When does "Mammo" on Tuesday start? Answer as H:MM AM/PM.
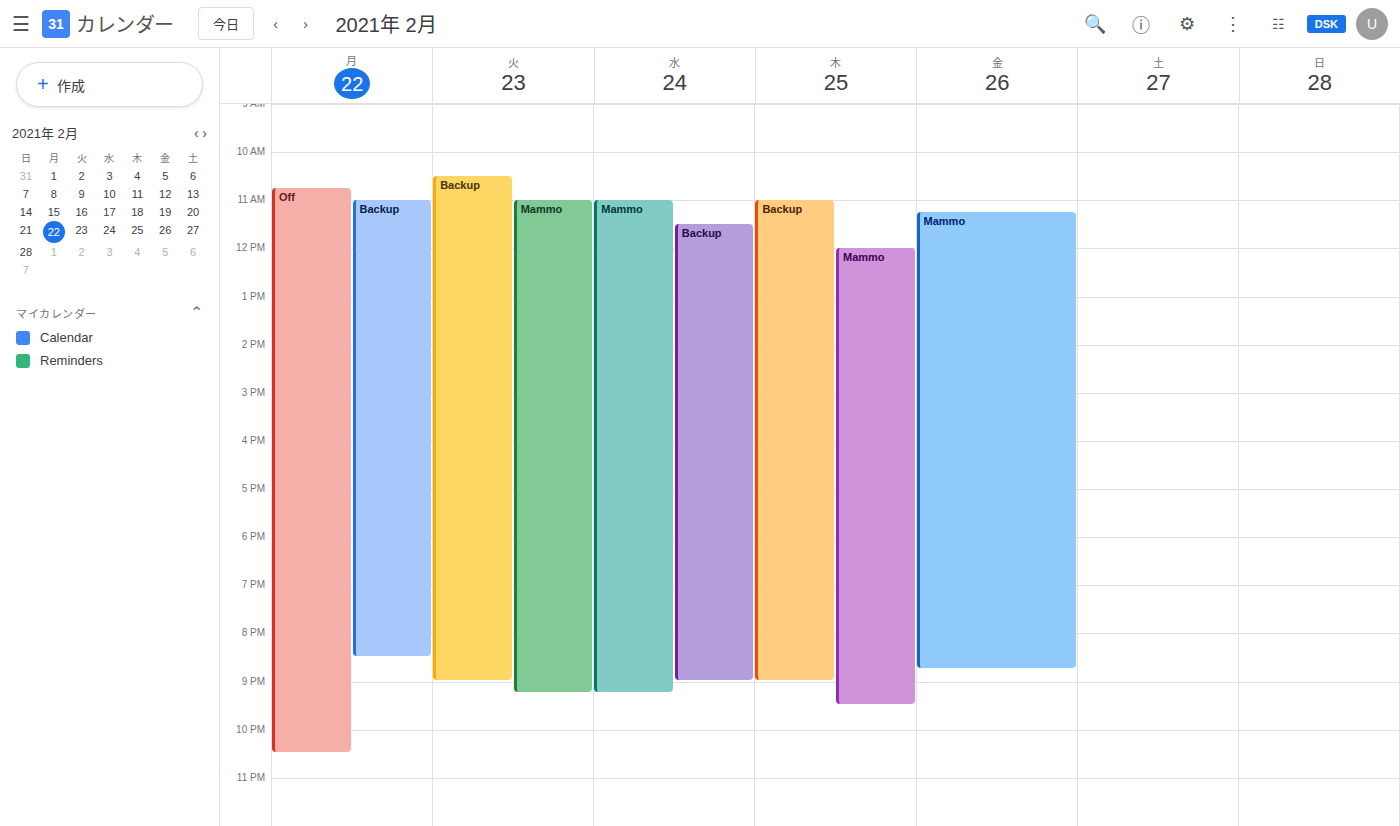
11:00 AM